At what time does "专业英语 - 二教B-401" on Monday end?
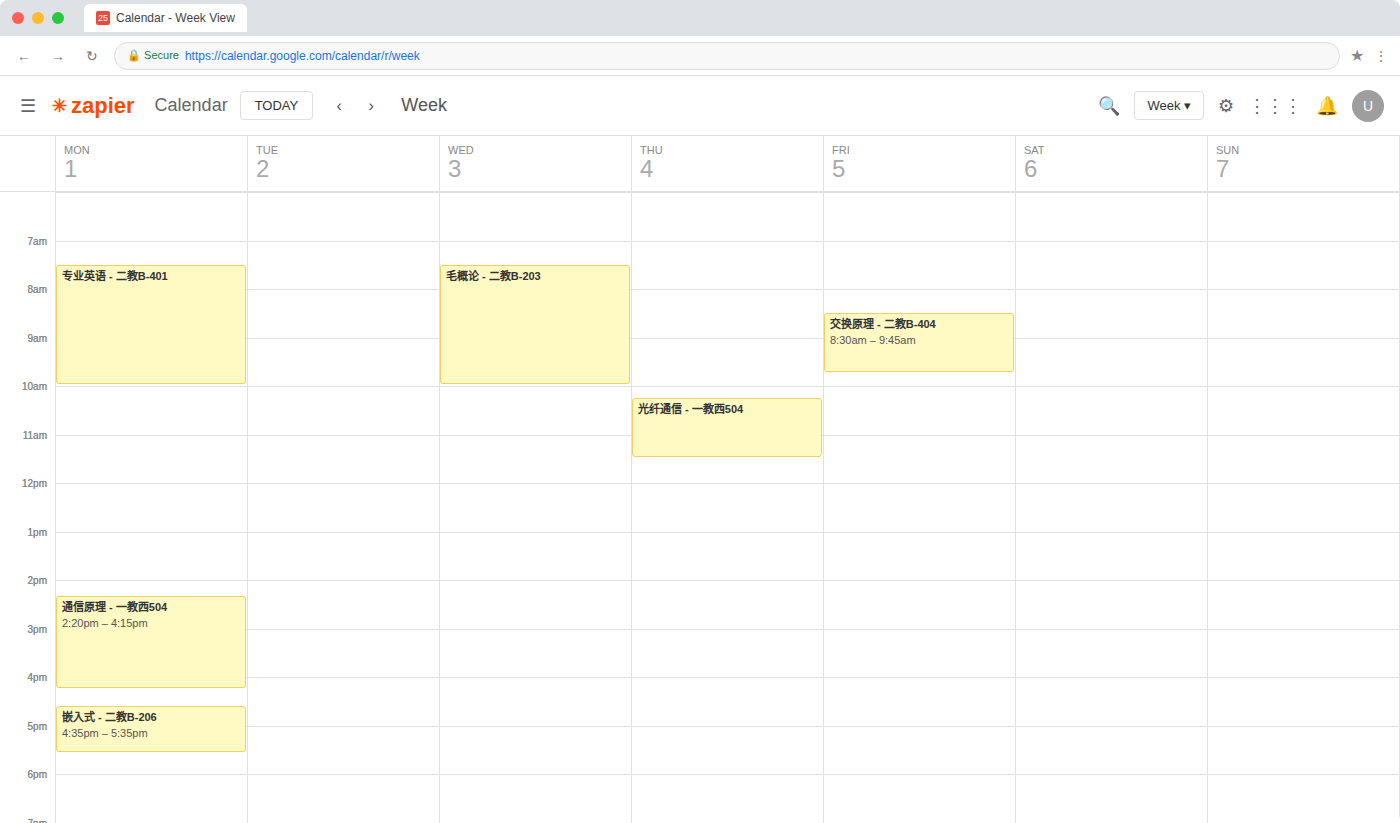
10:00